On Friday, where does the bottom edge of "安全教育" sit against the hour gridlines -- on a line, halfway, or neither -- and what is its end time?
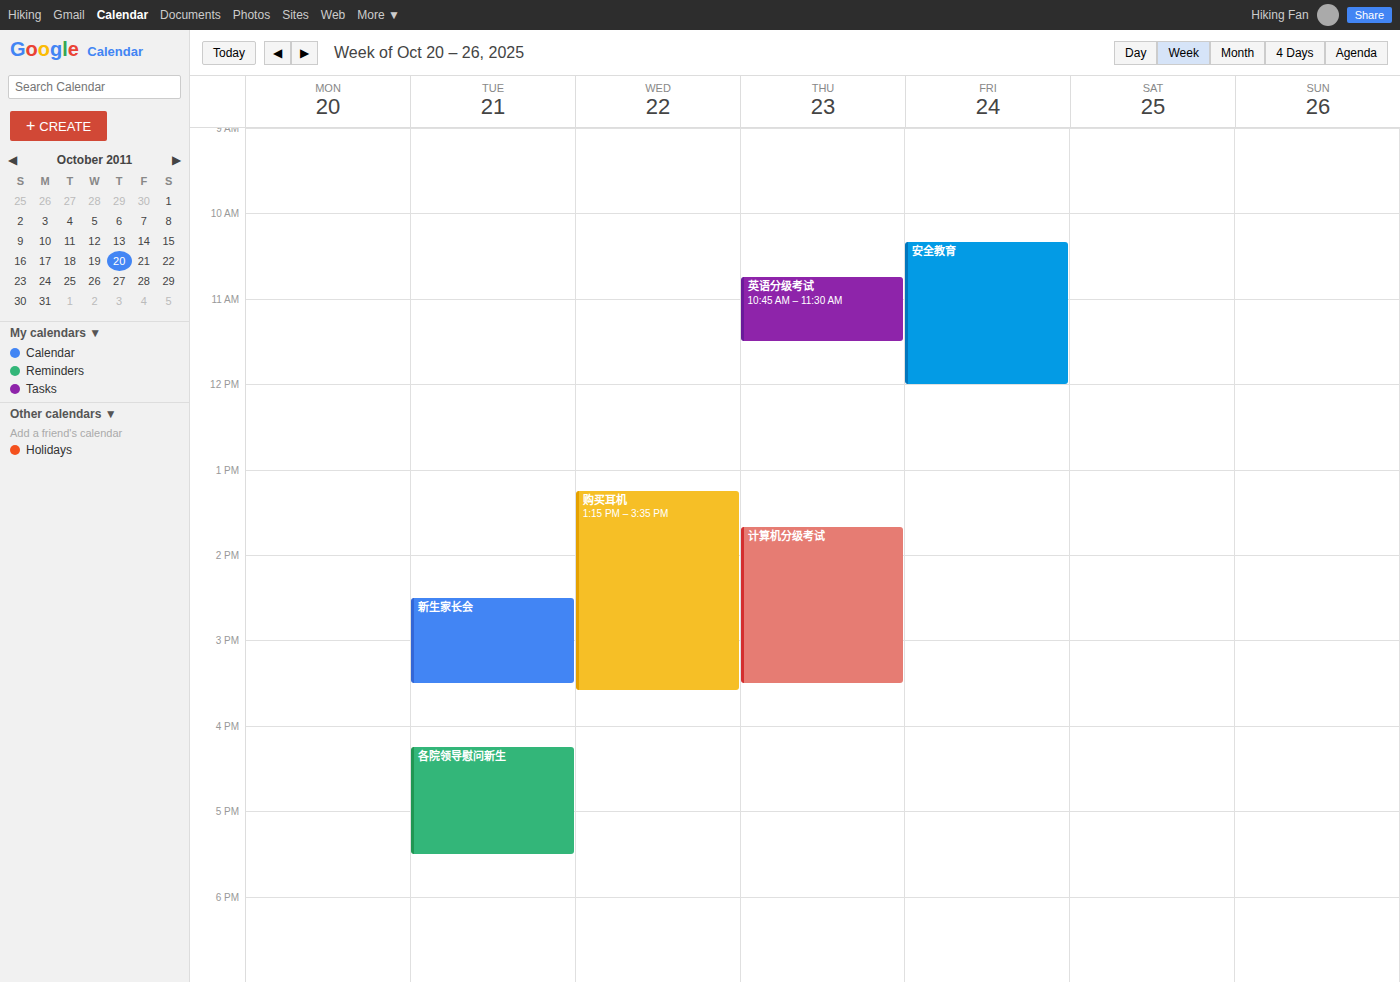
12:00 PM -- exactly on the 12 PM line.